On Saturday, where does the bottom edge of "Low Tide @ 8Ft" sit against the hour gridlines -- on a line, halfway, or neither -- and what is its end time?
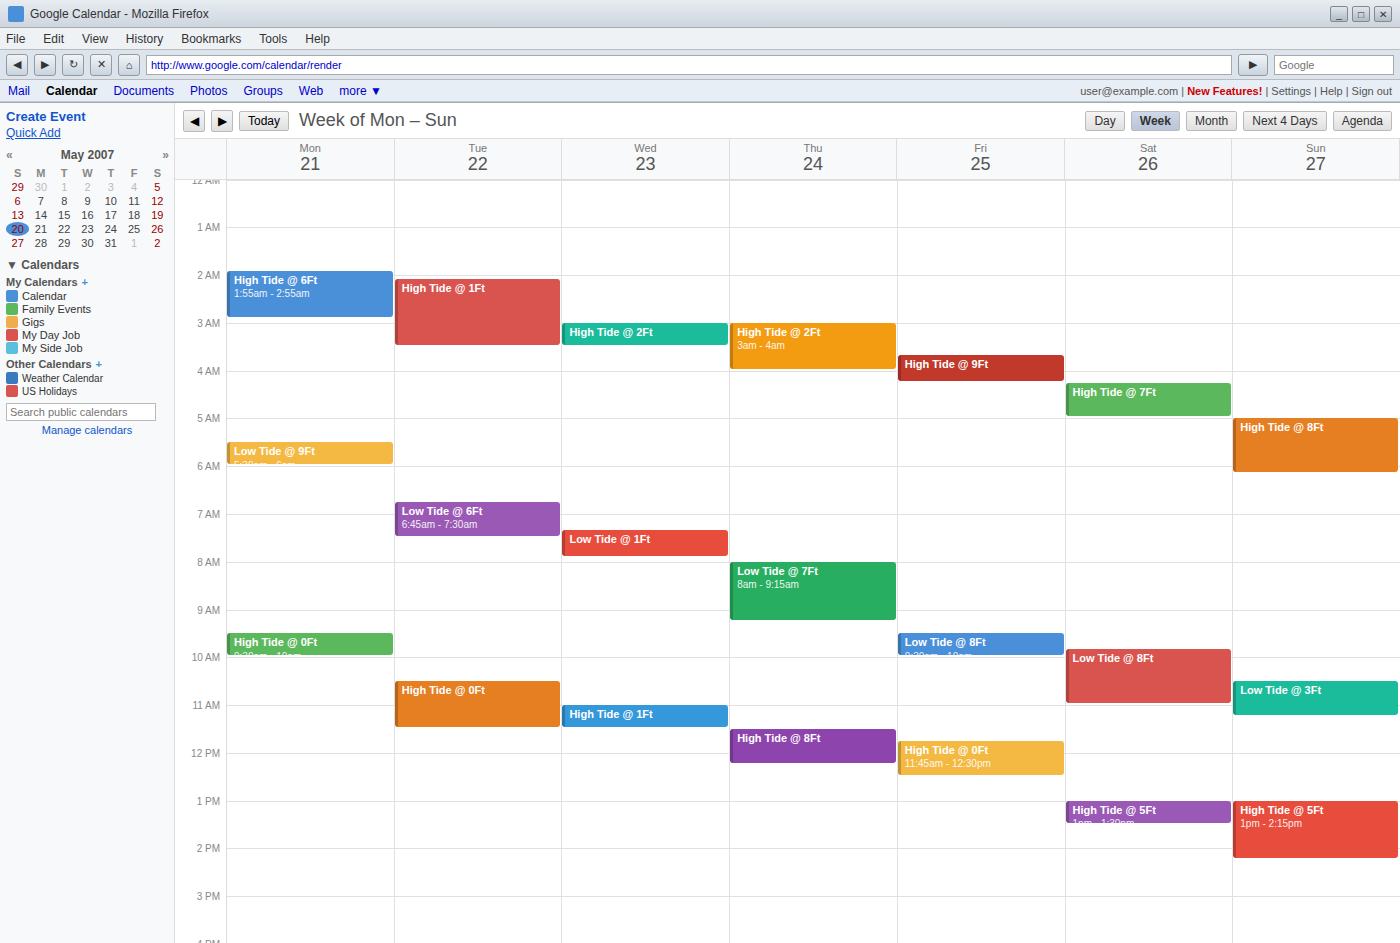
11:00 AM -- exactly on the 11 AM line.